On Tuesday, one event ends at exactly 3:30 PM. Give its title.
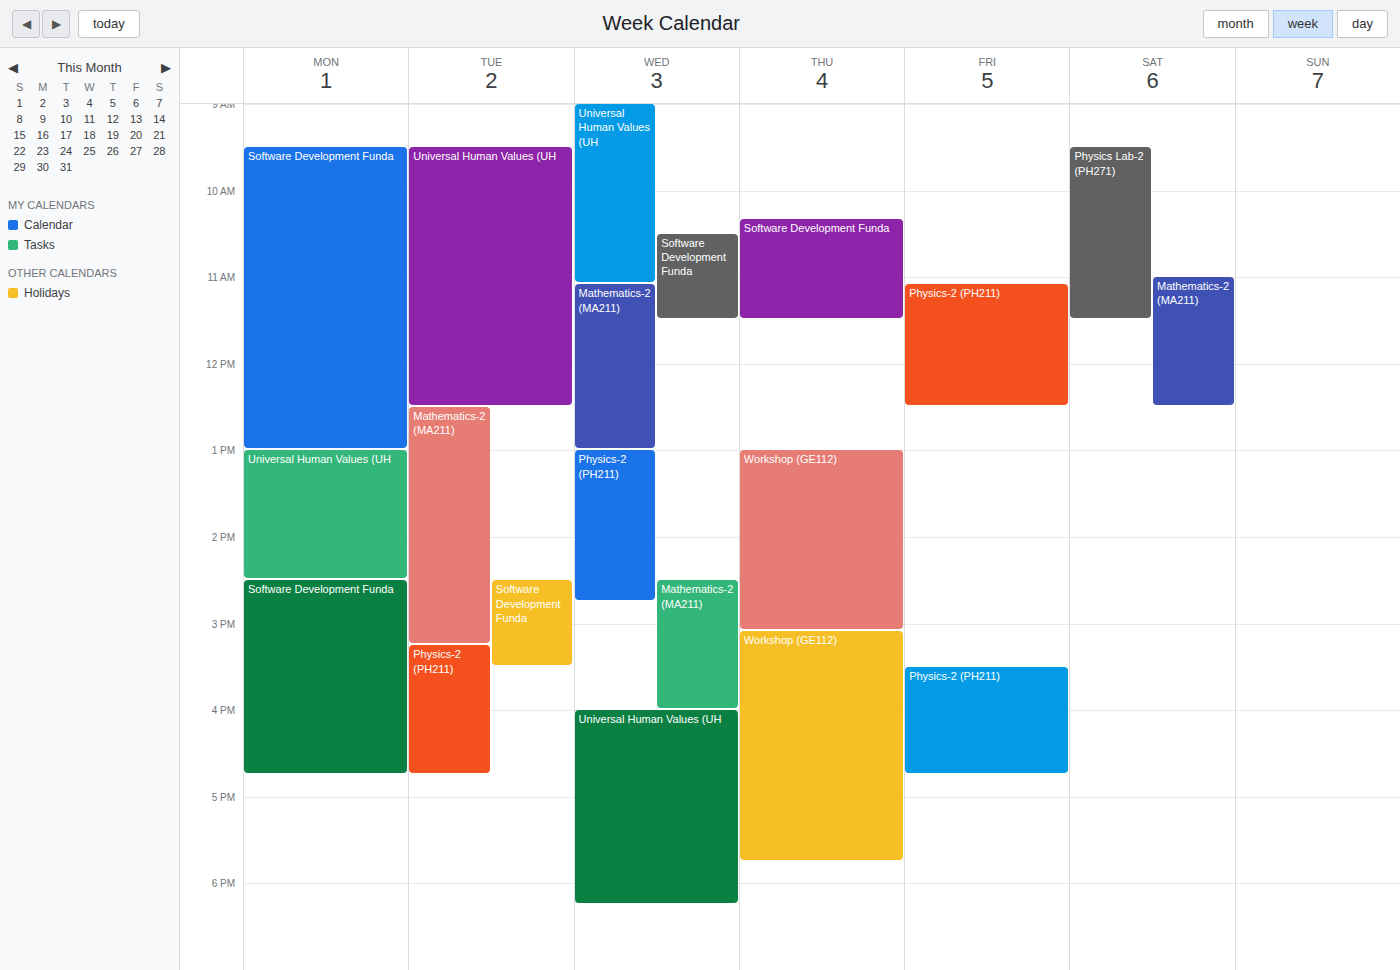
"Software Development Funda"